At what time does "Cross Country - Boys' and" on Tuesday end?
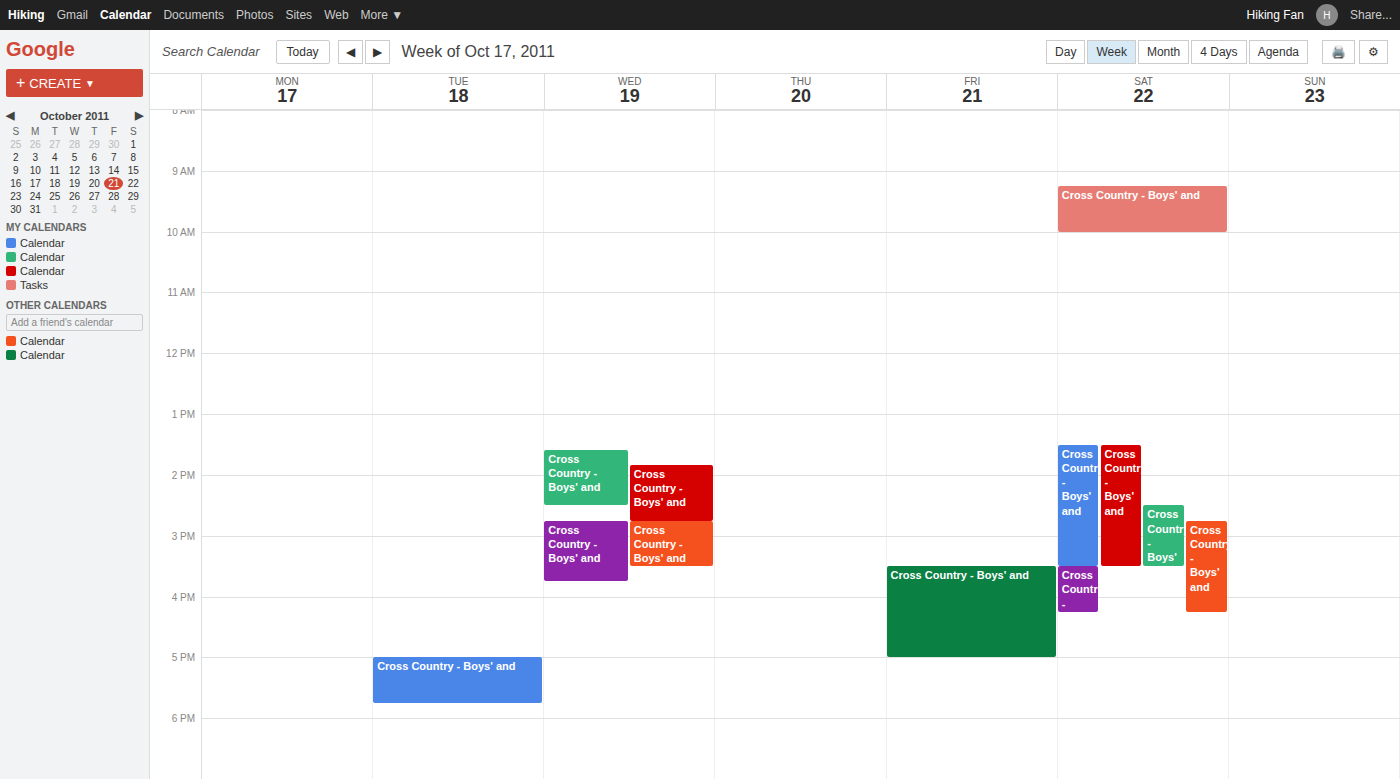
17:45